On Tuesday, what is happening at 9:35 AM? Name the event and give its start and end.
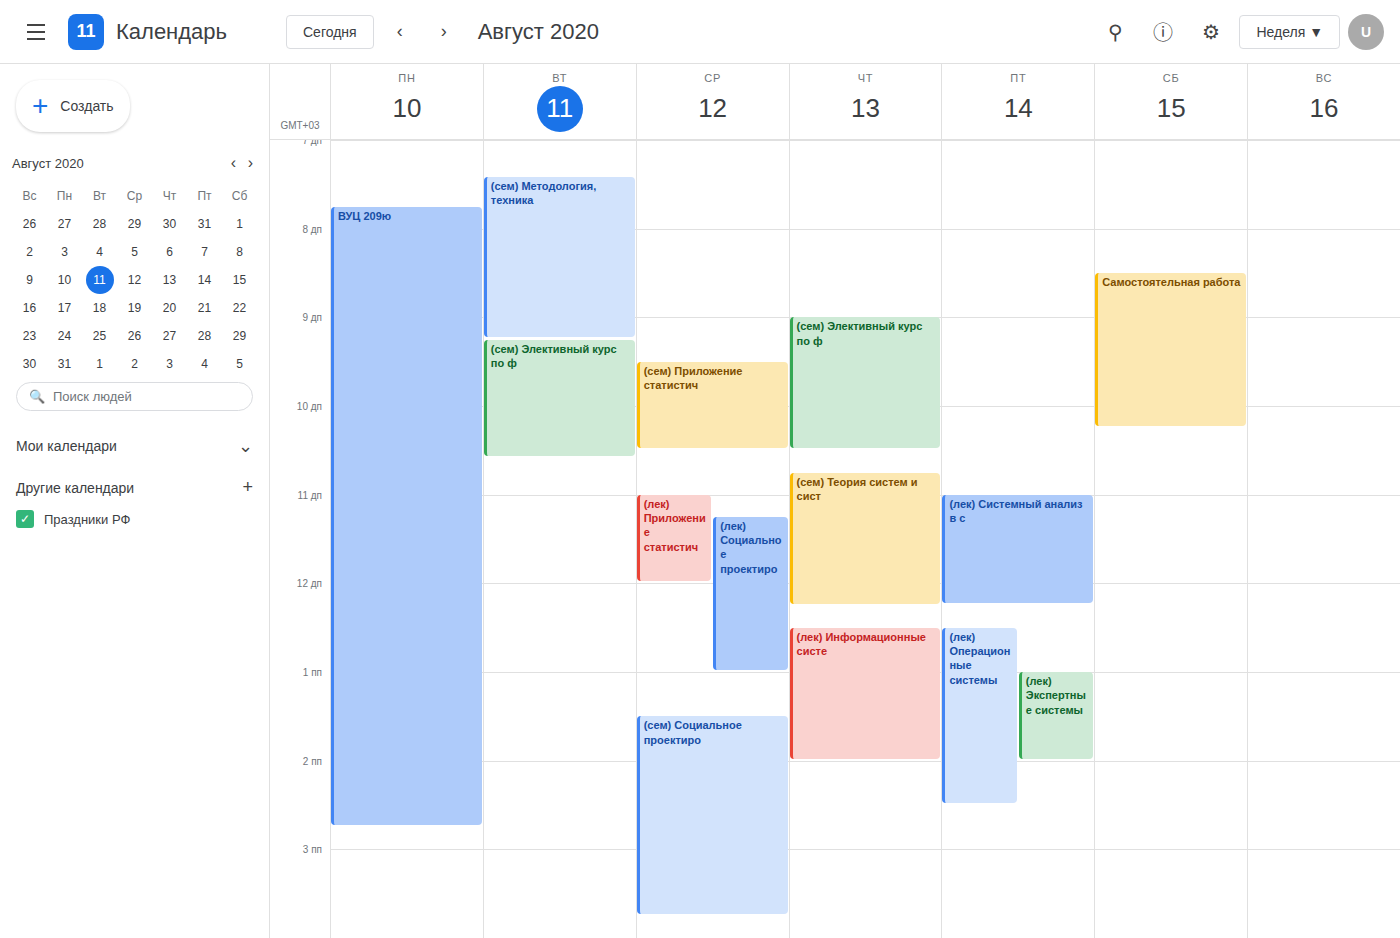
"(сем) Элективный курс по ф", 9:15 AM to 10:35 AM